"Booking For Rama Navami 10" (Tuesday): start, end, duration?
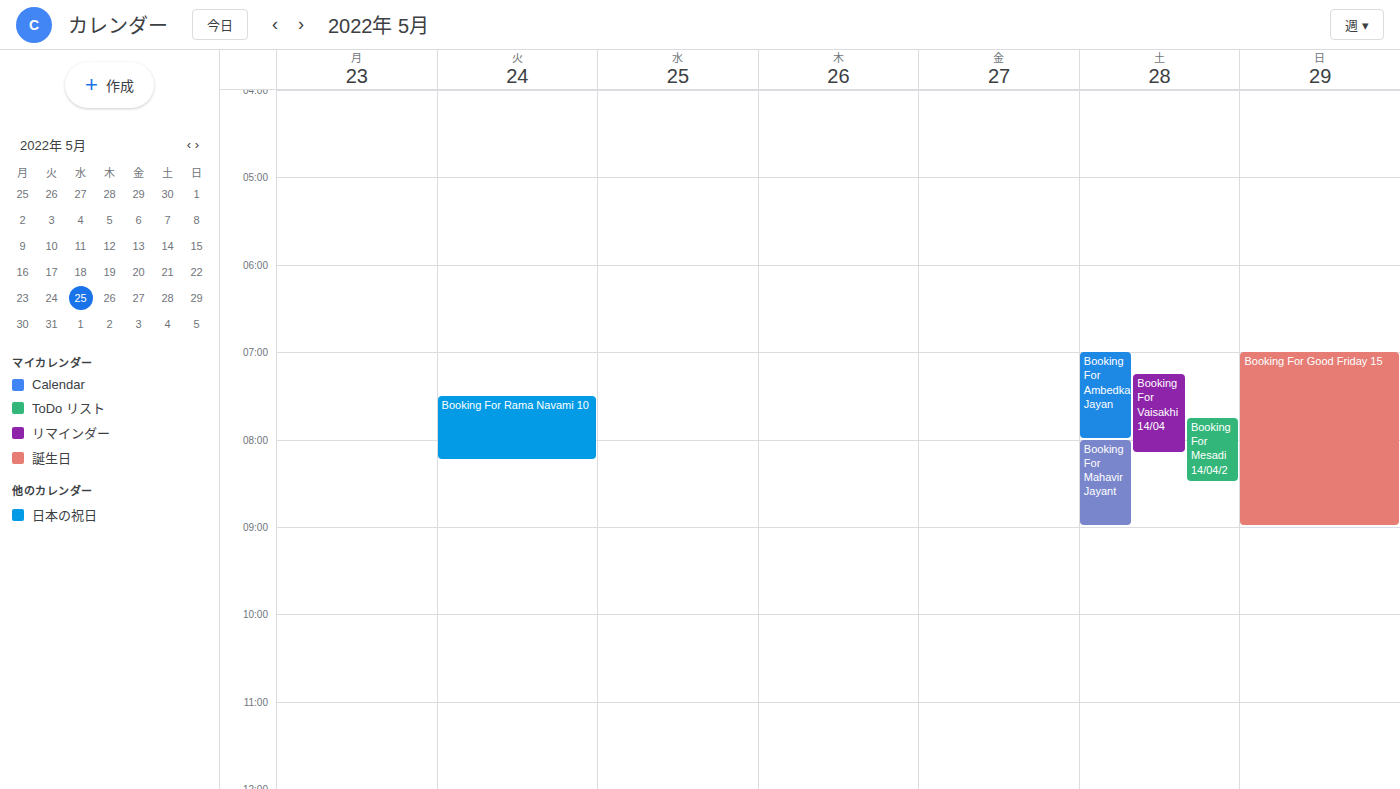
7:30 AM to 8:15 AM, 45 minutes